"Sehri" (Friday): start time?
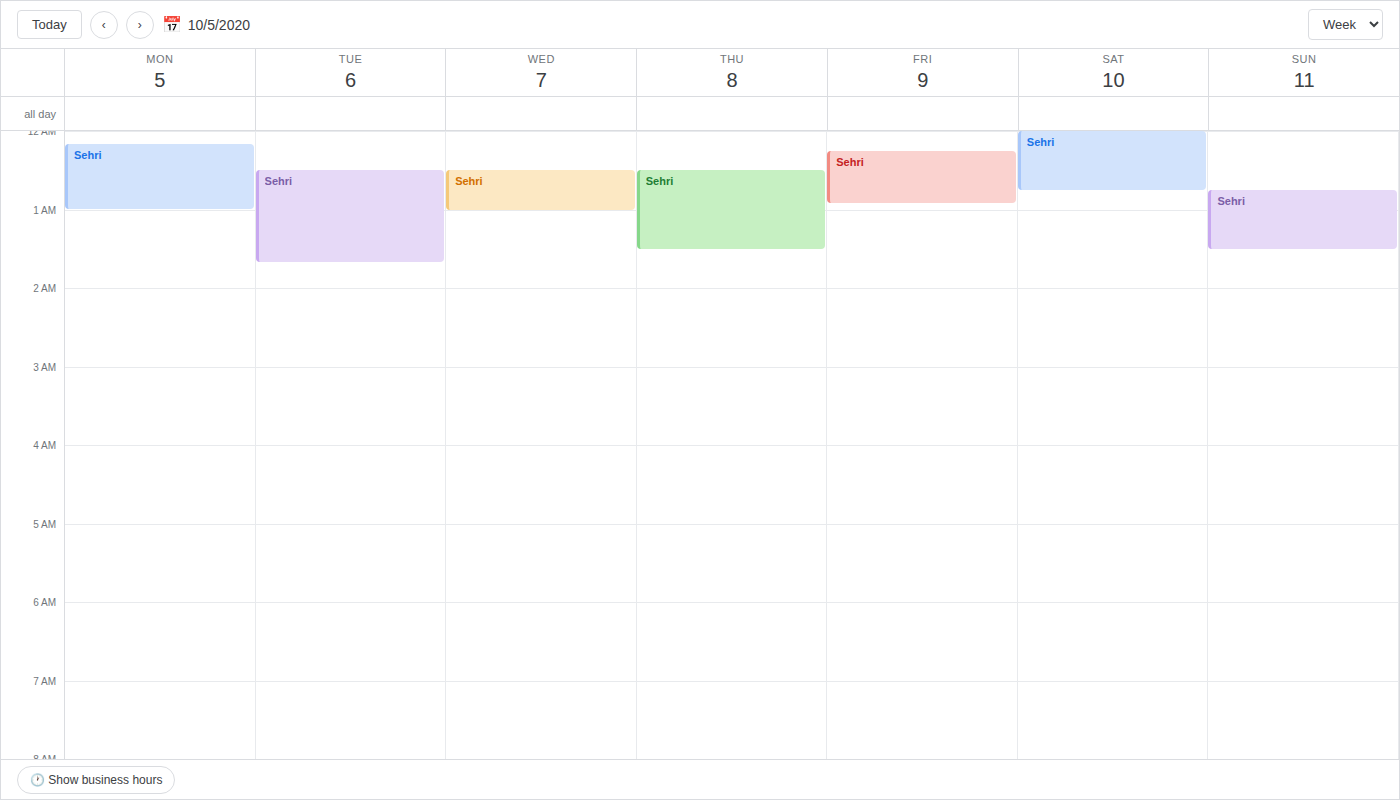
12:15 AM